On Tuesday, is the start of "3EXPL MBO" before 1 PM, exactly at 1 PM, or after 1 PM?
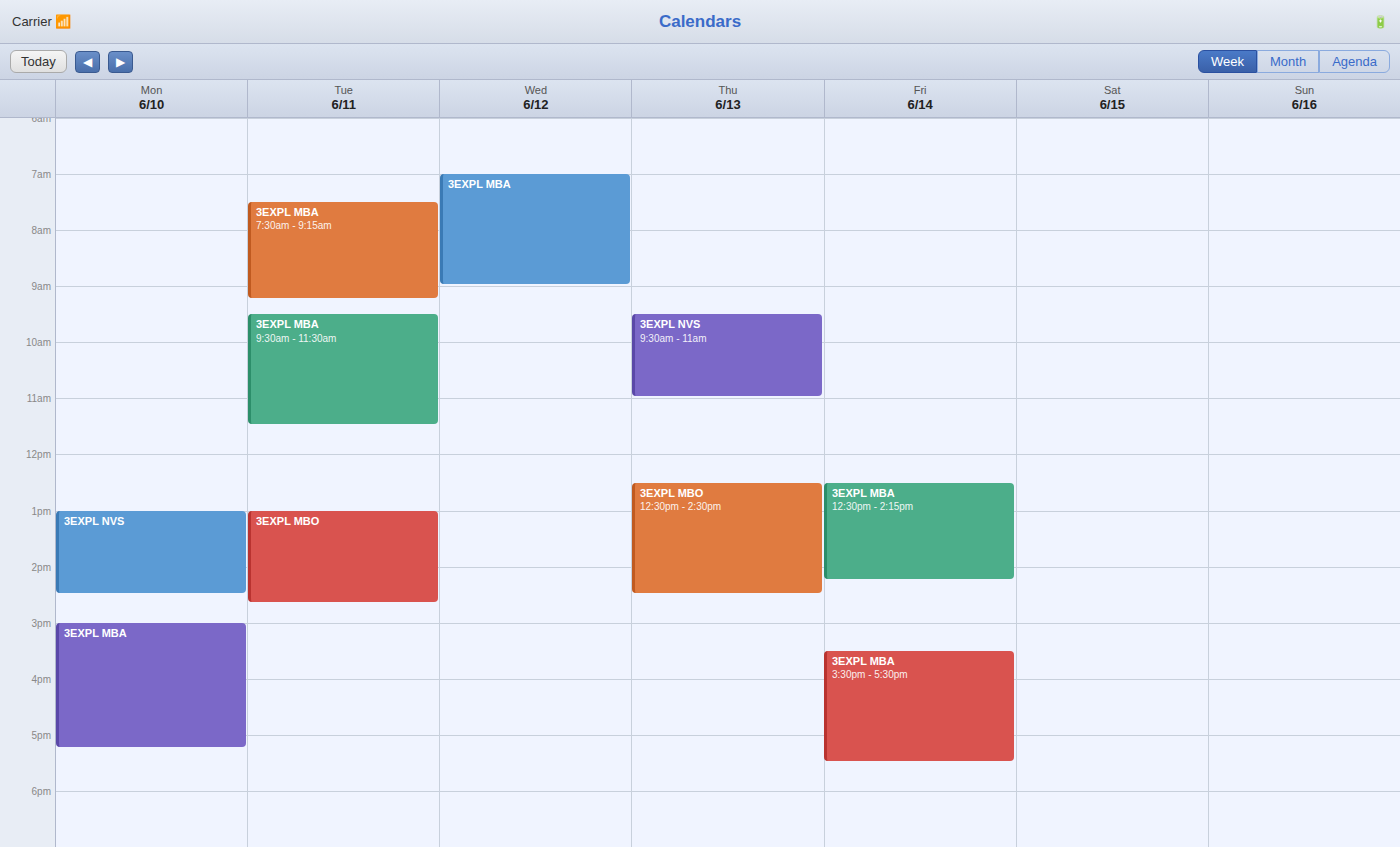
1:00 PM -- exactly at 1 PM, on the 1 PM line.